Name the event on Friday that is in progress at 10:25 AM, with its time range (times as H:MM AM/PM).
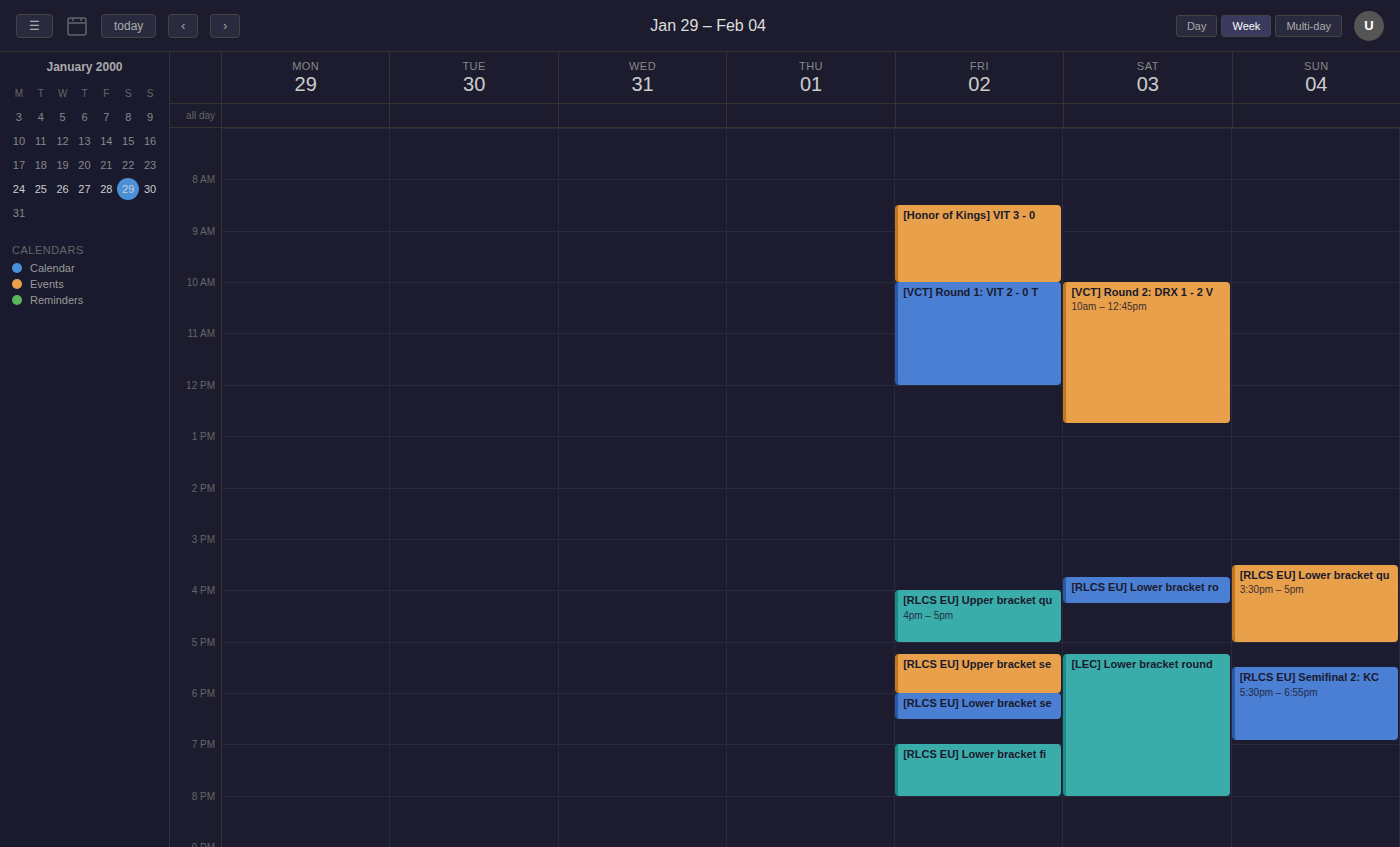
"[VCT] Round 1: VIT 2 - 0 T", 10:00 AM to 12:00 PM